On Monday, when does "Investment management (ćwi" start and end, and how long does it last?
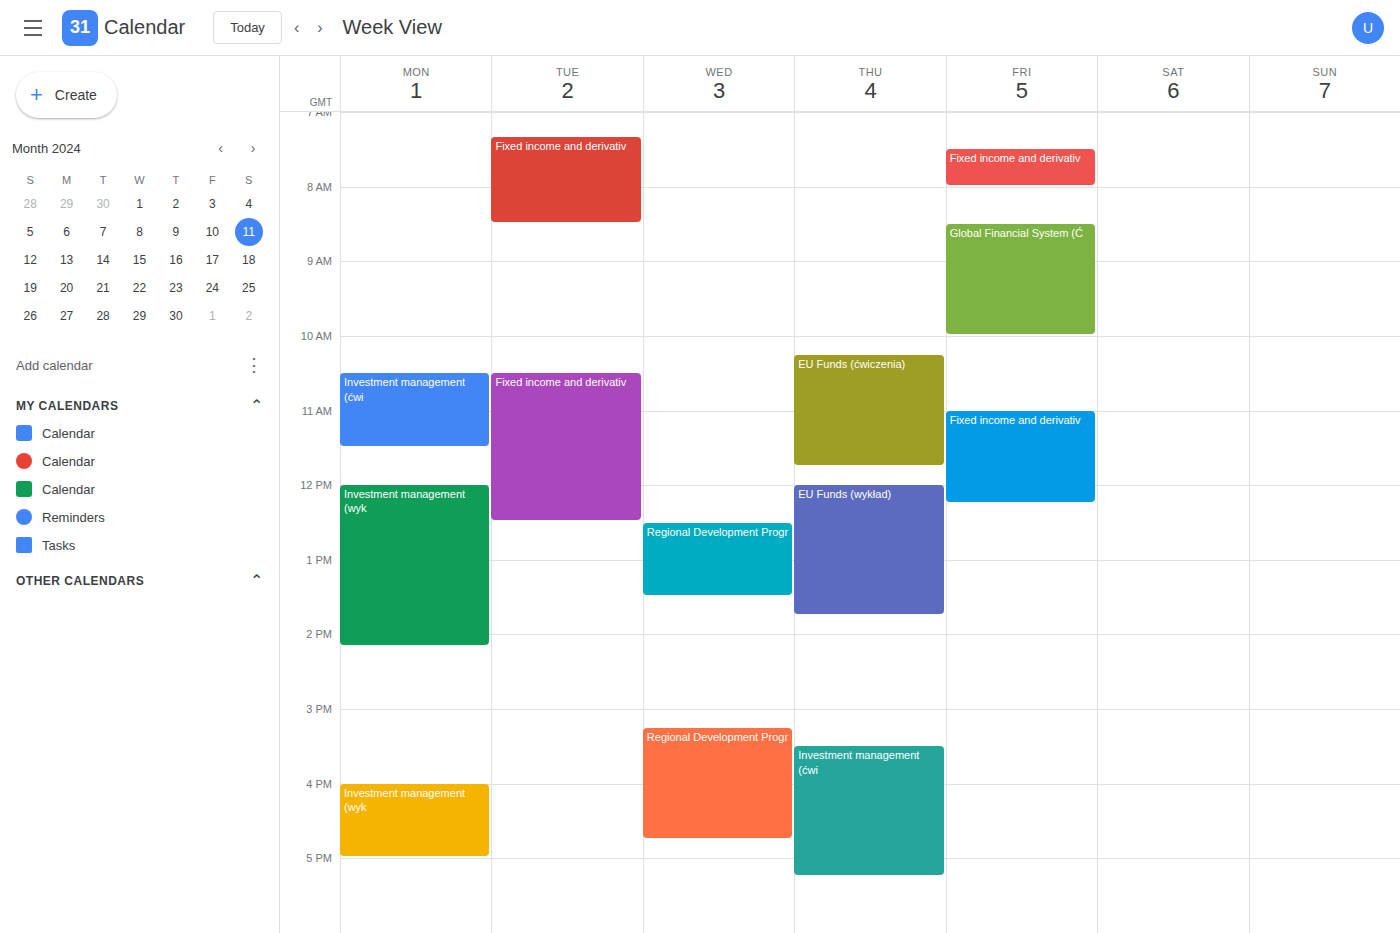
10:30 AM to 11:30 AM, 1 hour